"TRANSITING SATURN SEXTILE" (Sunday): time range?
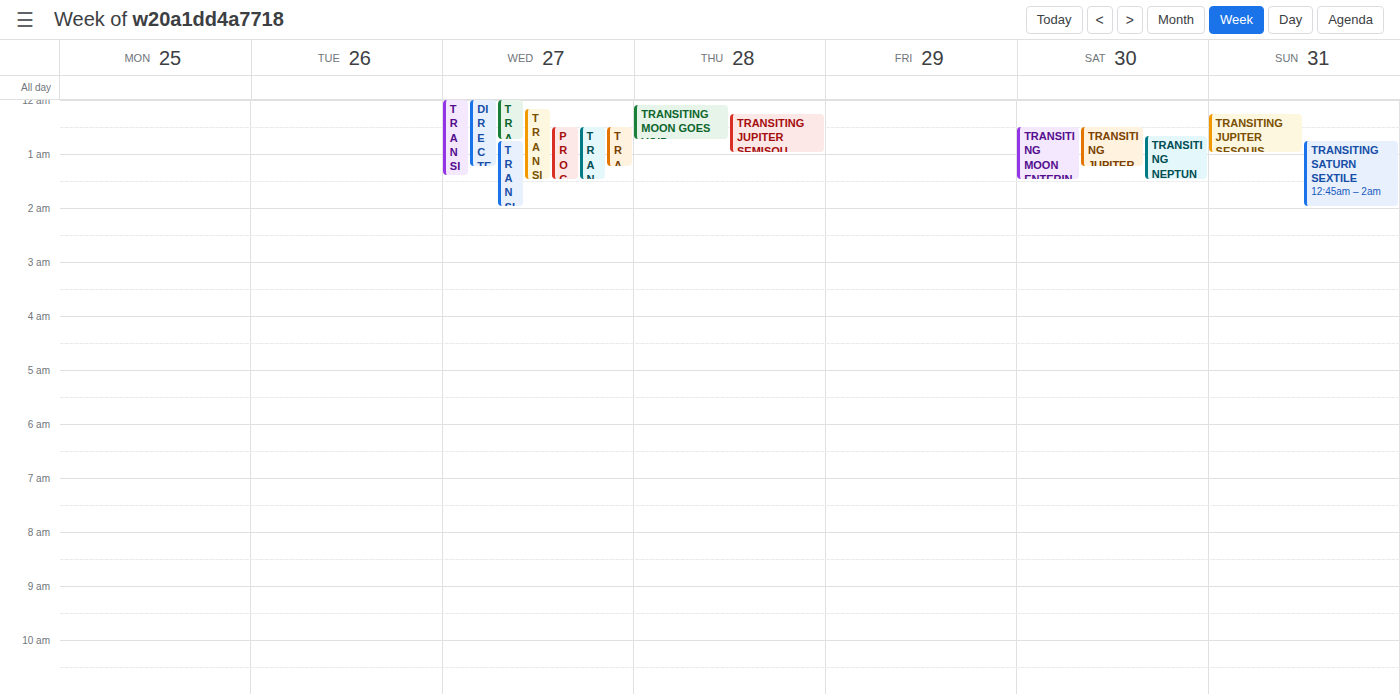
12:45 AM to 2:00 AM